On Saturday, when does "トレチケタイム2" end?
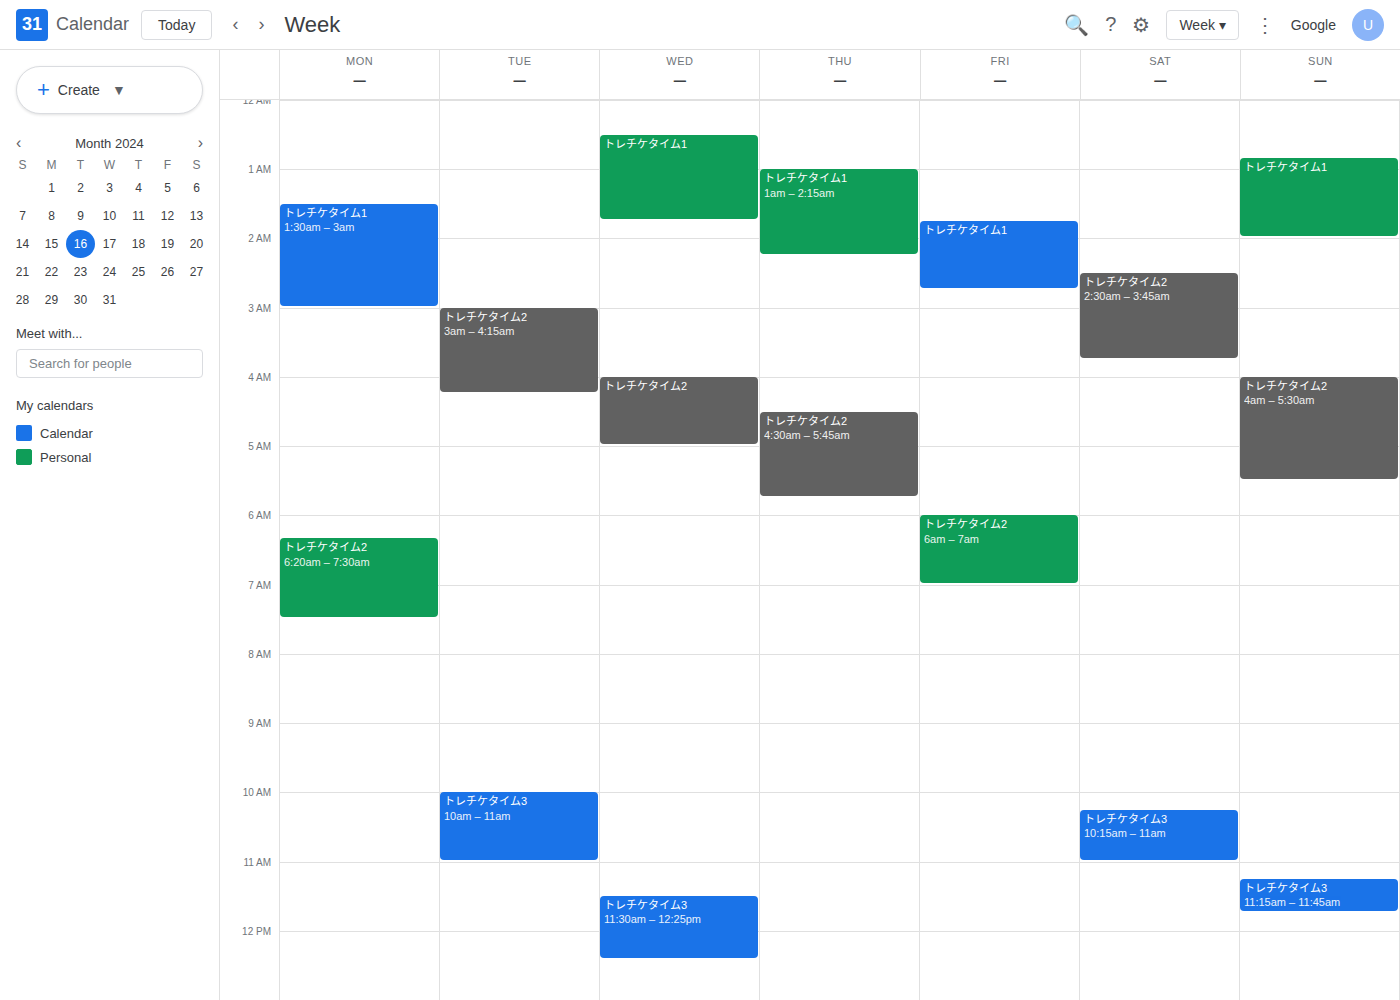
3:45 AM